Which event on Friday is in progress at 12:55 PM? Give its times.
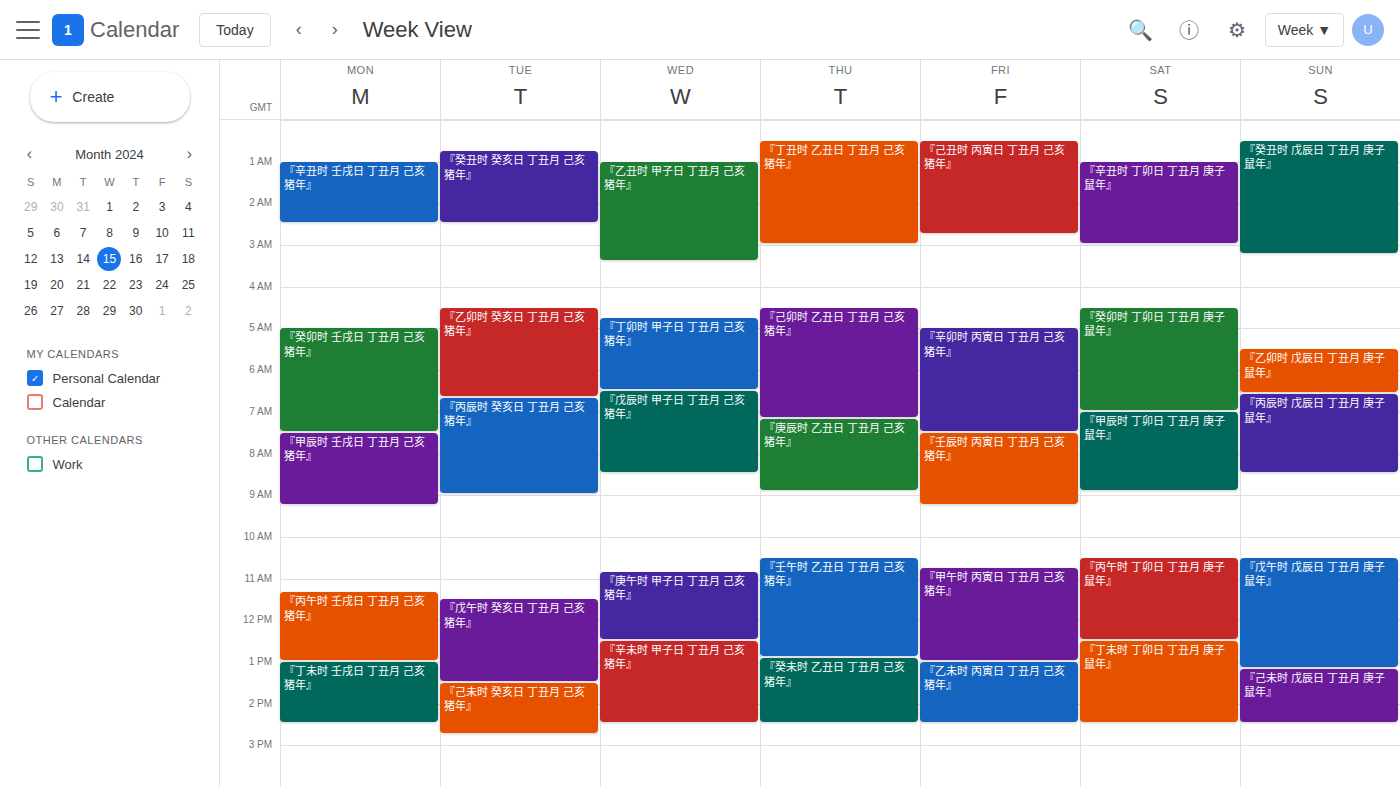
"『甲午时 丙寅日 丁丑月 己亥猪年』", 10:45 AM to 1:00 PM